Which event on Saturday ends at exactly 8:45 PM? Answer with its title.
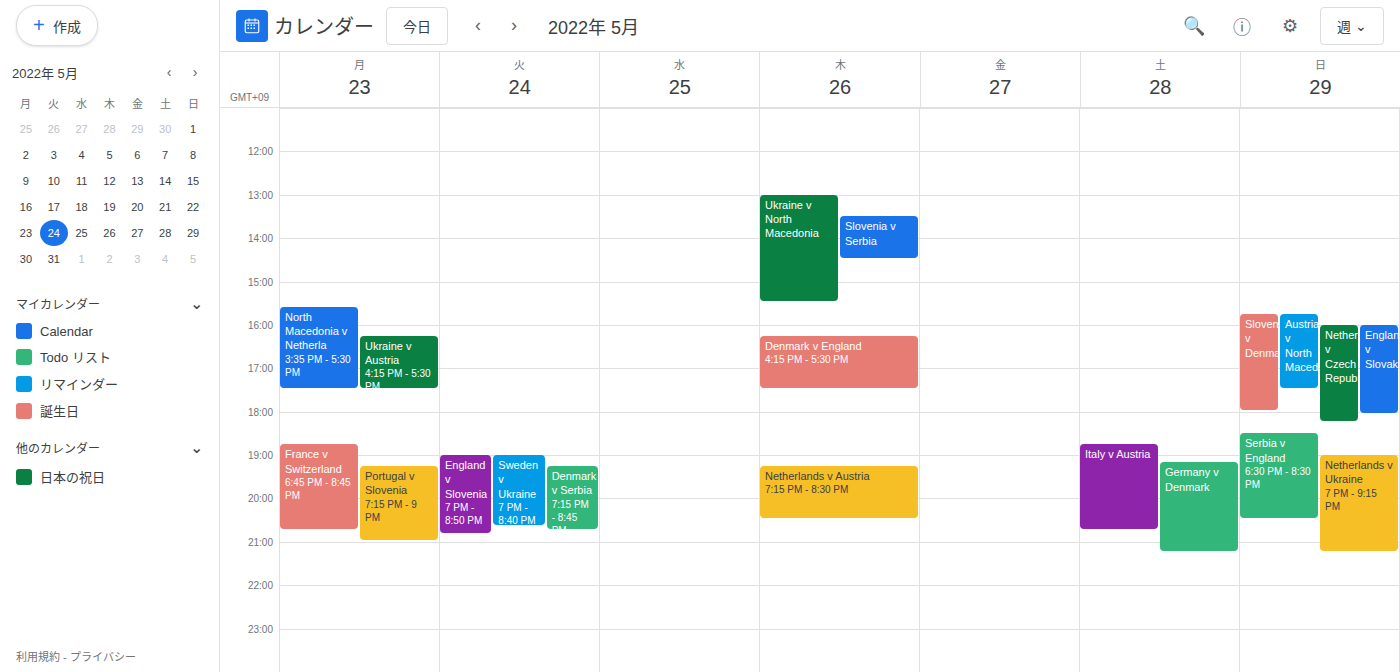
"Italy v Austria"